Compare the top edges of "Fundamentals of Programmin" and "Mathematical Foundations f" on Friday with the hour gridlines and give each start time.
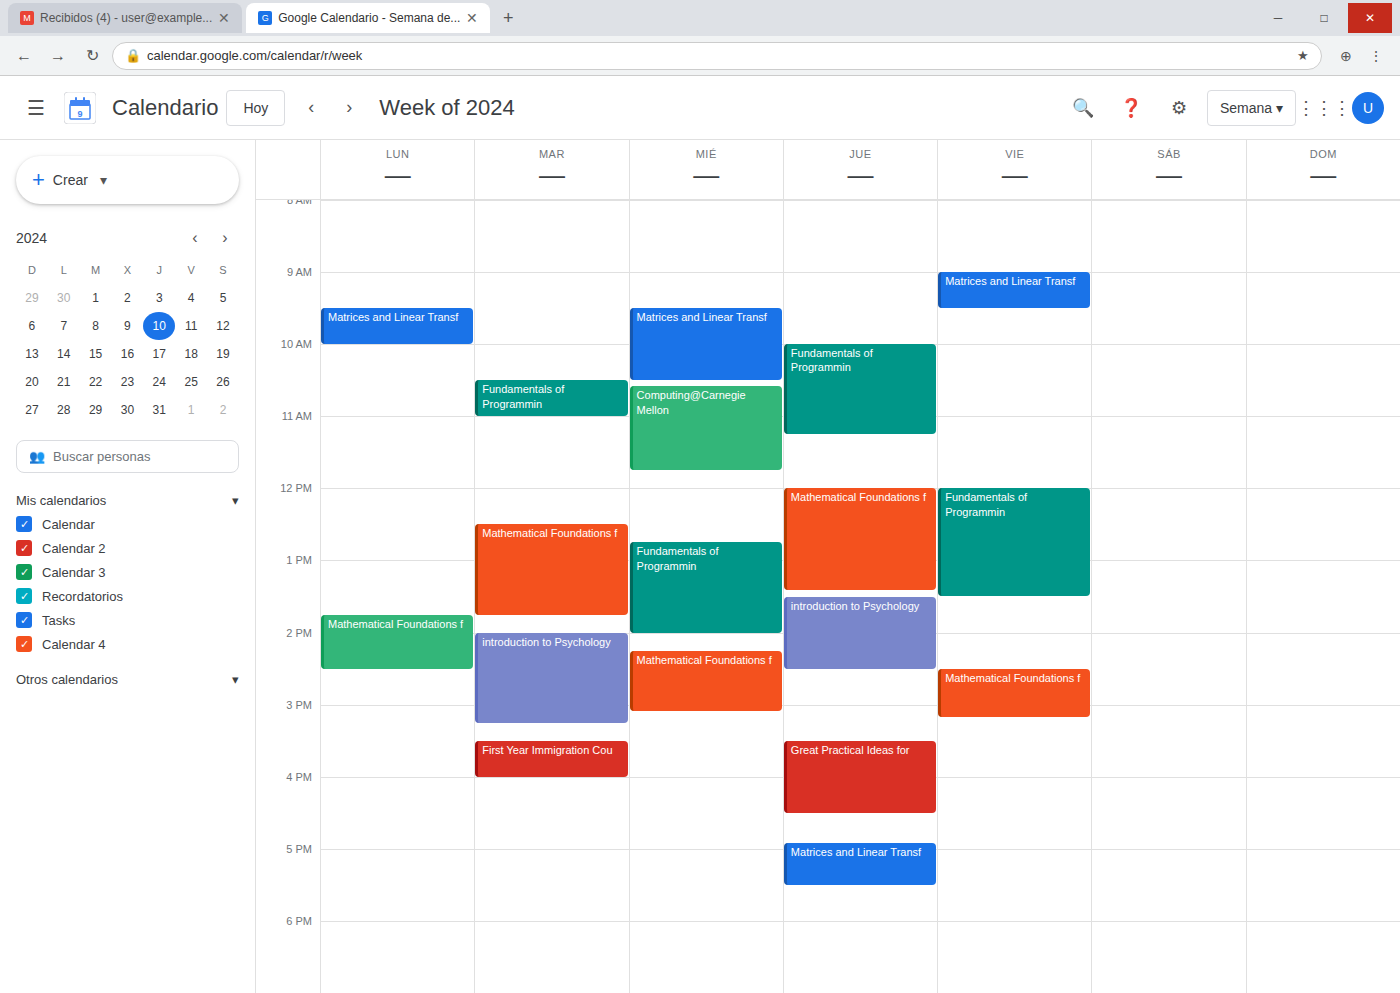
"Fundamentals of Programmin": 12:00 PM, exactly on the 12 PM line. "Mathematical Foundations f": 2:30 PM, halfway between the 2 PM and 3 PM lines.